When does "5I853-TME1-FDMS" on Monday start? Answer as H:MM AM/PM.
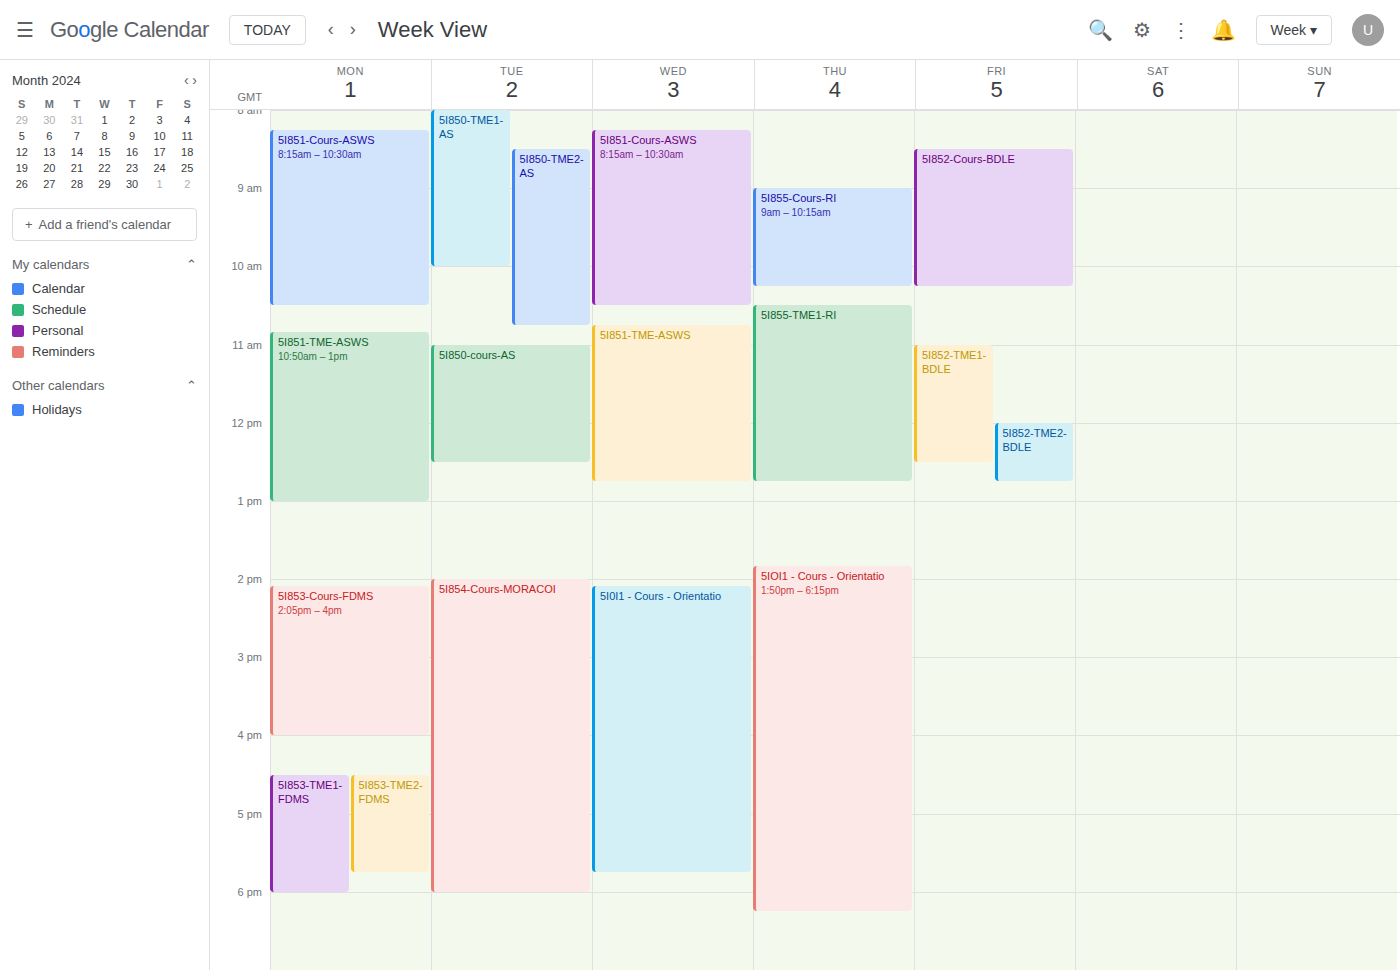
4:30 PM